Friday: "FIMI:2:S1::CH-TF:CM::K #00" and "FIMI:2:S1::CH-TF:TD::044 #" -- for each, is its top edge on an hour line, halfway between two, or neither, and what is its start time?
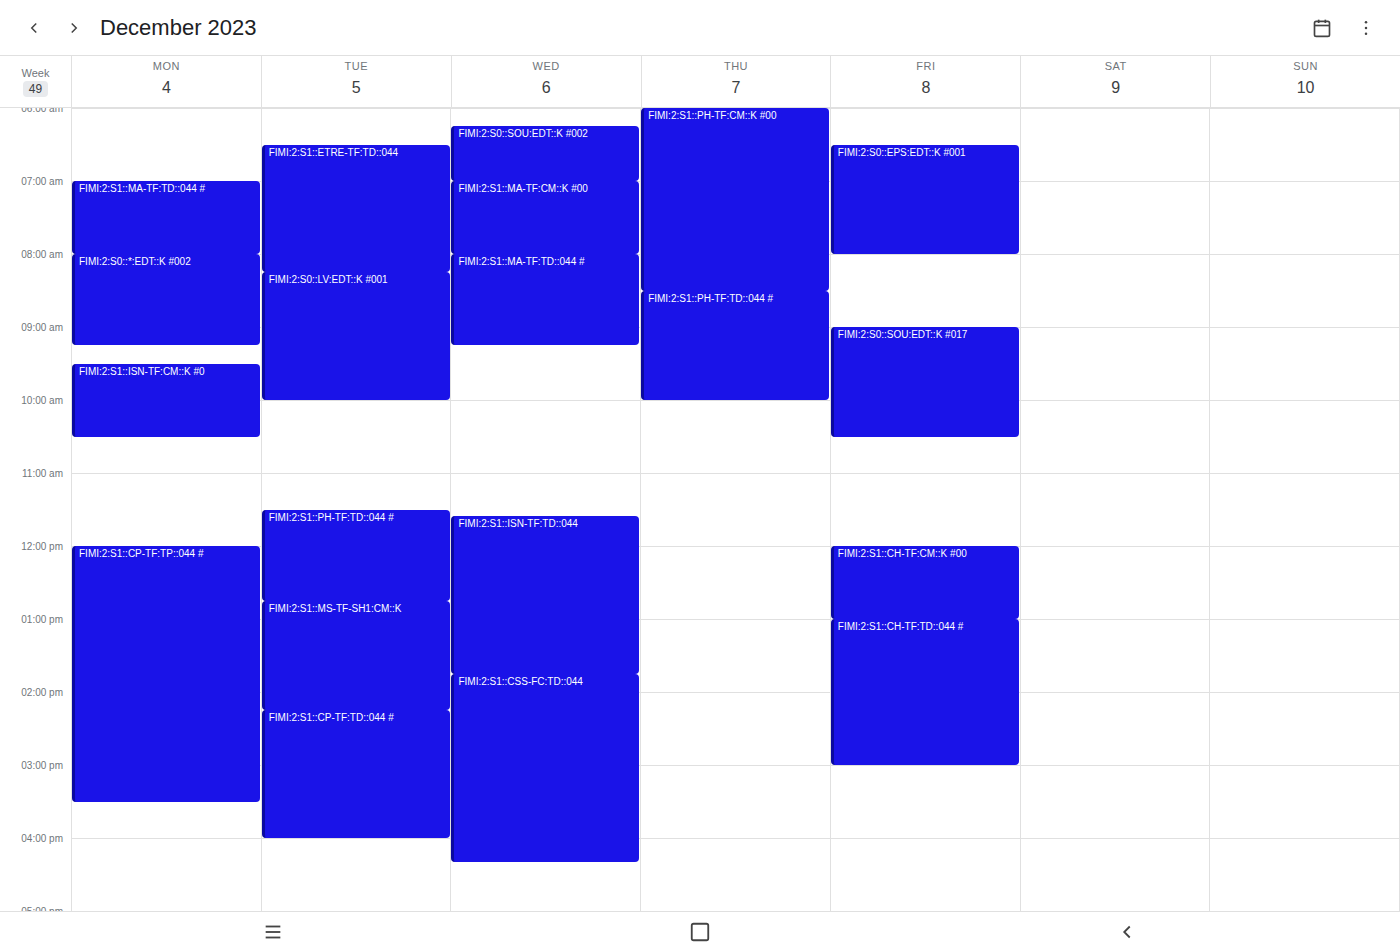
"FIMI:2:S1::CH-TF:CM::K #00": 12:00 PM, exactly on the 12 PM line. "FIMI:2:S1::CH-TF:TD::044 #": 1:00 PM, exactly on the 1 PM line.